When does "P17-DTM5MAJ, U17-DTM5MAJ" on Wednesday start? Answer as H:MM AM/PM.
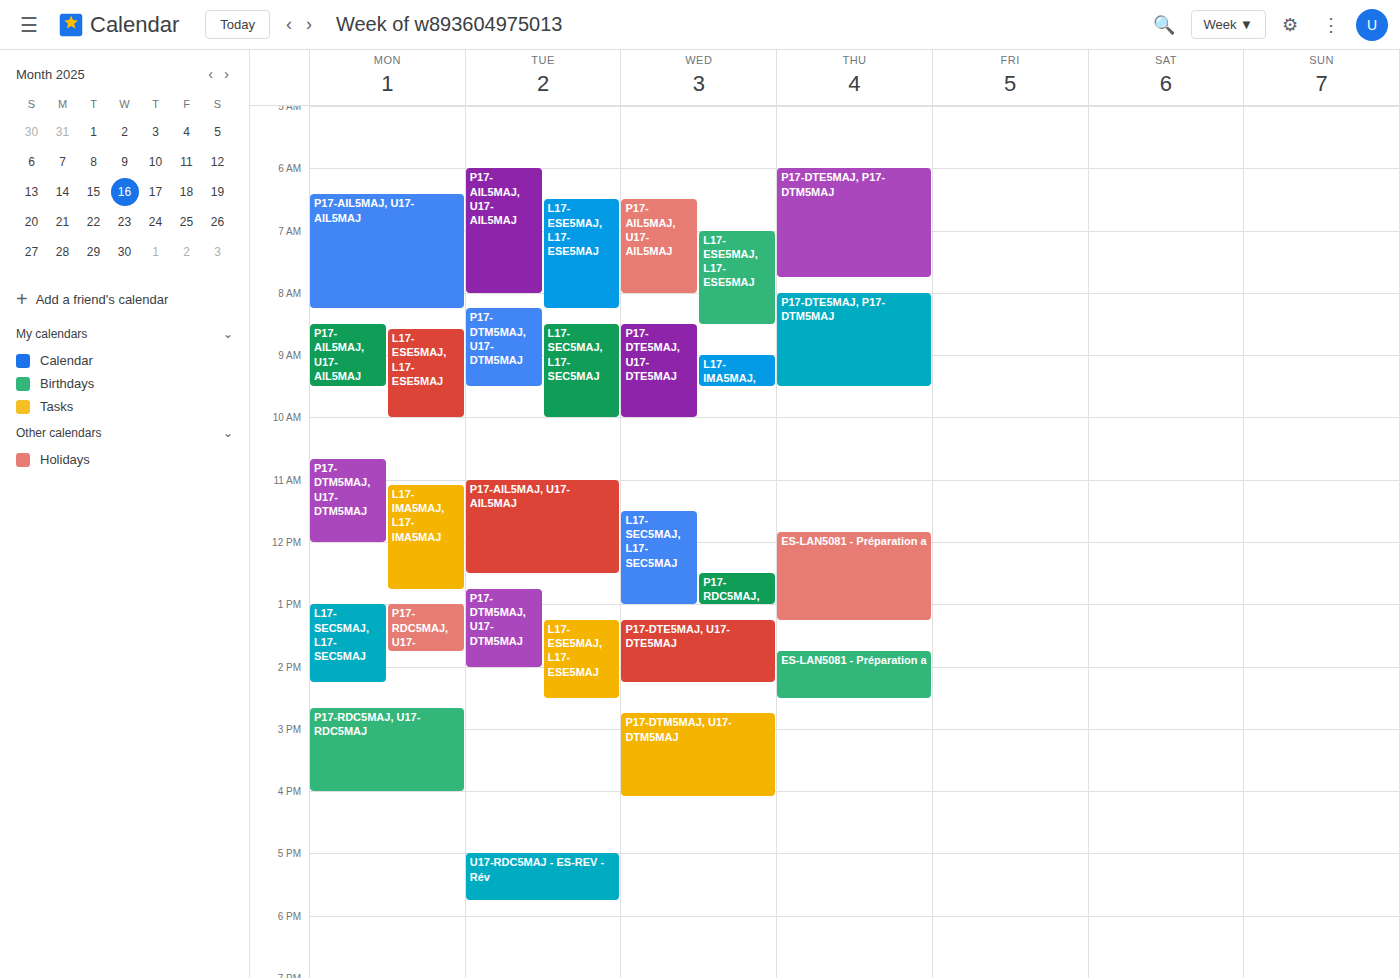
2:45 PM